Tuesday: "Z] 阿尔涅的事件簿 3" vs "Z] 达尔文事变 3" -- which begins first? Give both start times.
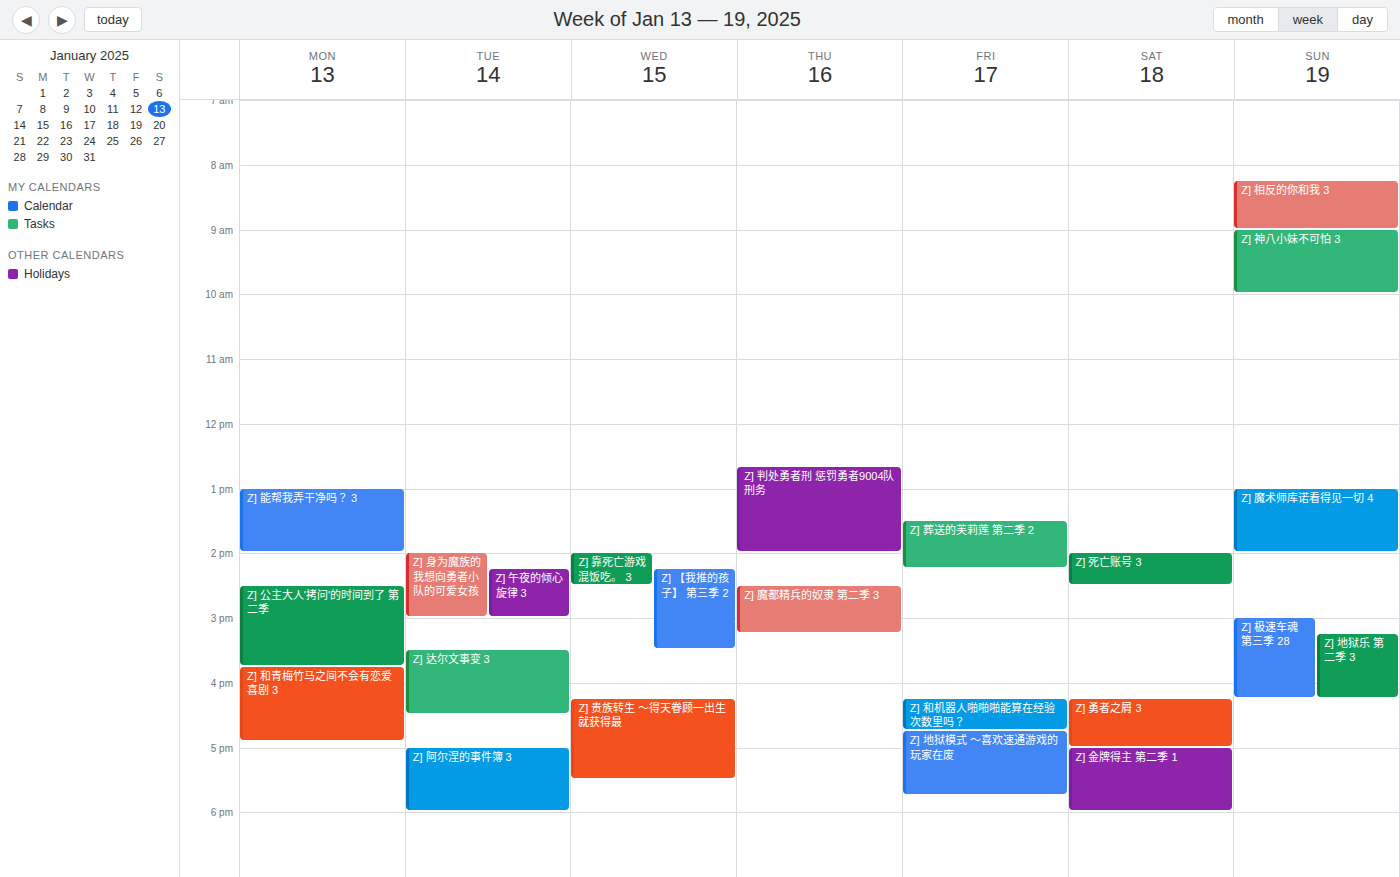
"Z] 达尔文事变 3" 3:30 PM; "Z] 阿尔涅的事件簿 3" 5:00 PM.